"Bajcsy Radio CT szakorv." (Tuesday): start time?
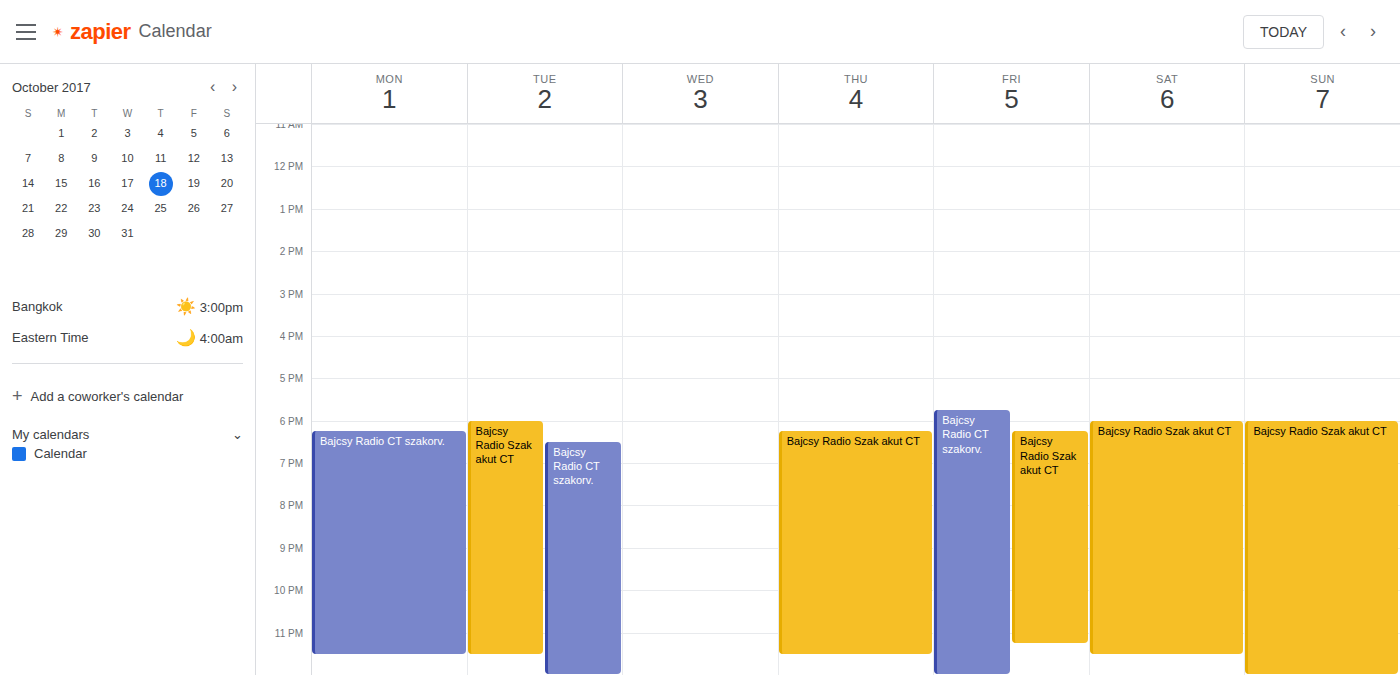
6:30 PM